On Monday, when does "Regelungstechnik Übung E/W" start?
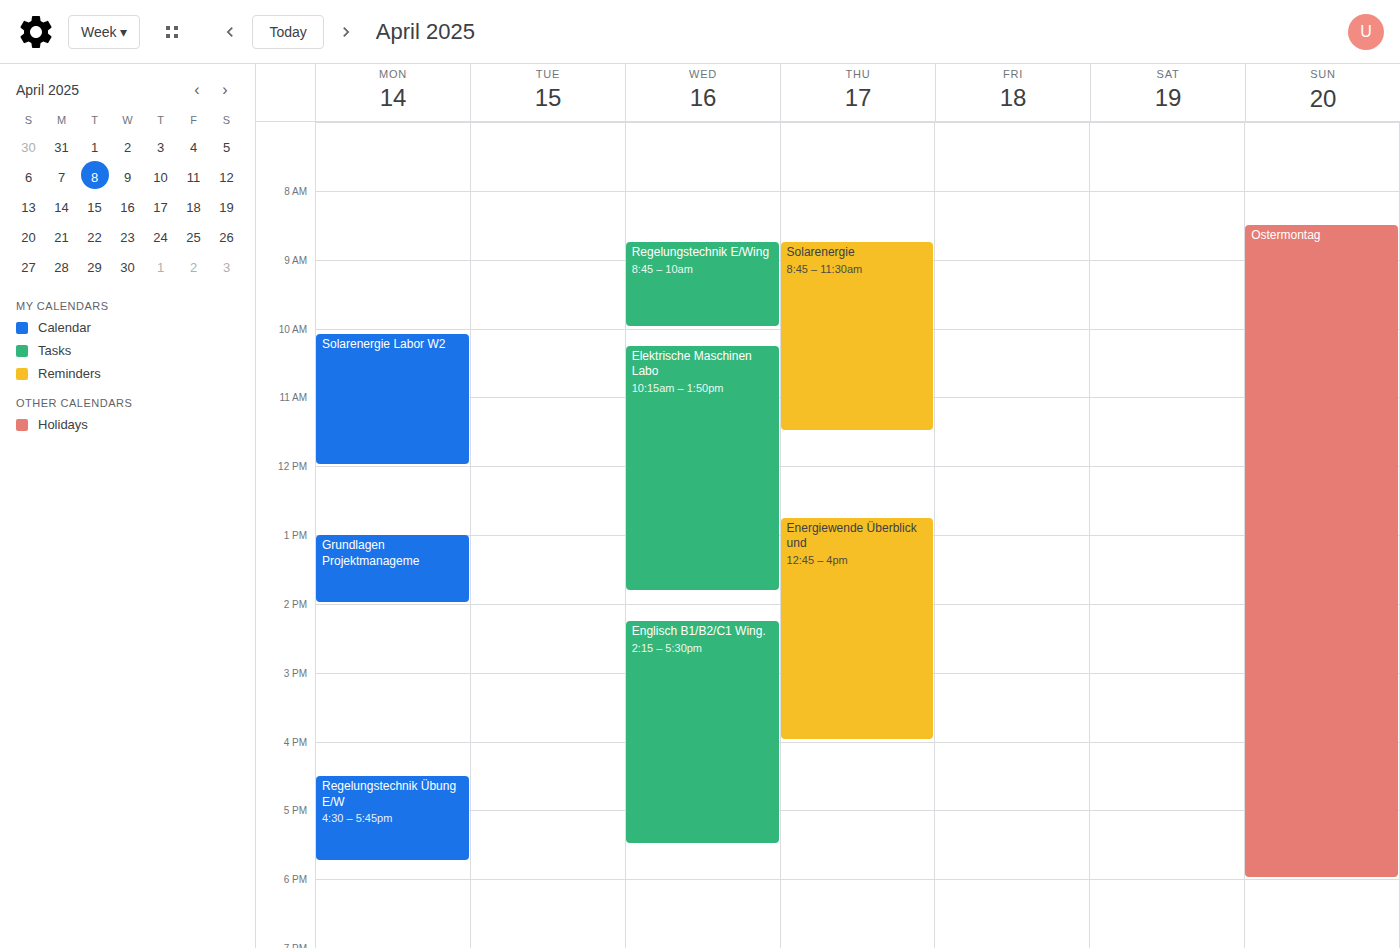
4:30 PM